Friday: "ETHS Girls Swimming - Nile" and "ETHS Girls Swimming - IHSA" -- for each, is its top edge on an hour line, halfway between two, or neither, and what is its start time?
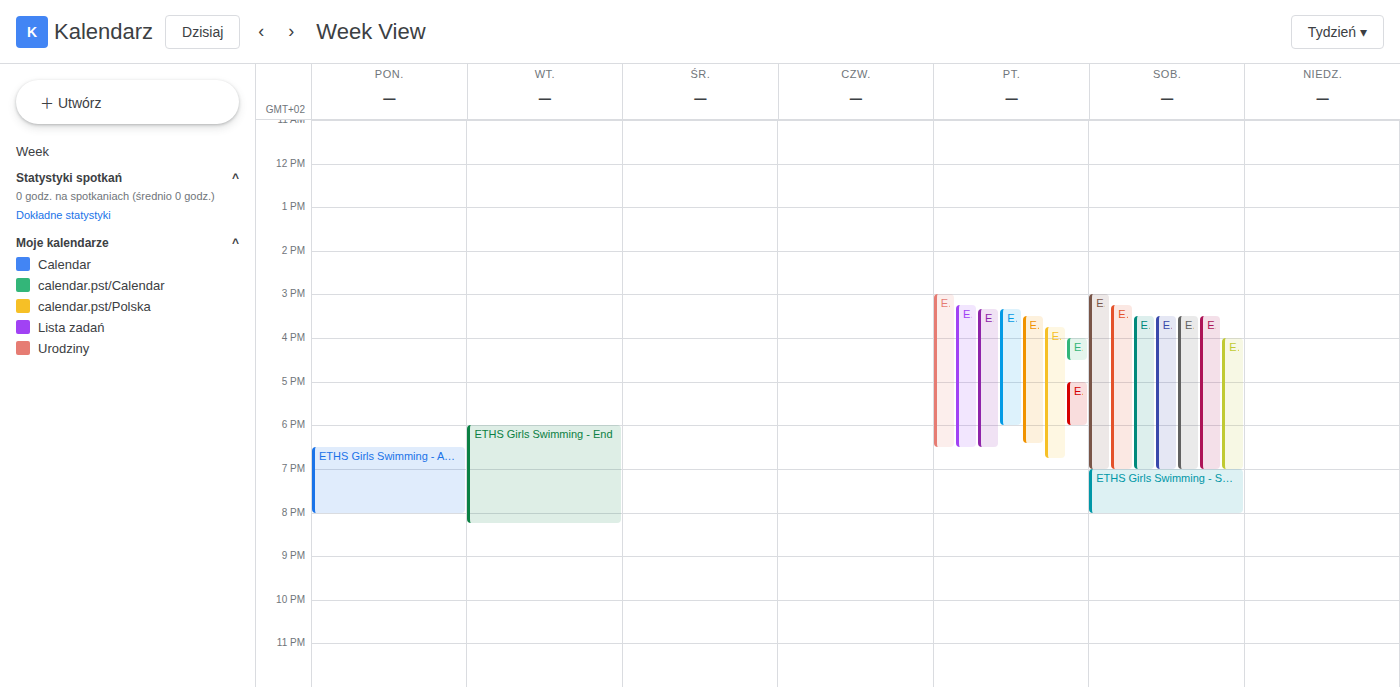
"ETHS Girls Swimming - Nile": 5:00 PM, exactly on the 5 PM line. "ETHS Girls Swimming - IHSA": 4:00 PM, exactly on the 4 PM line.